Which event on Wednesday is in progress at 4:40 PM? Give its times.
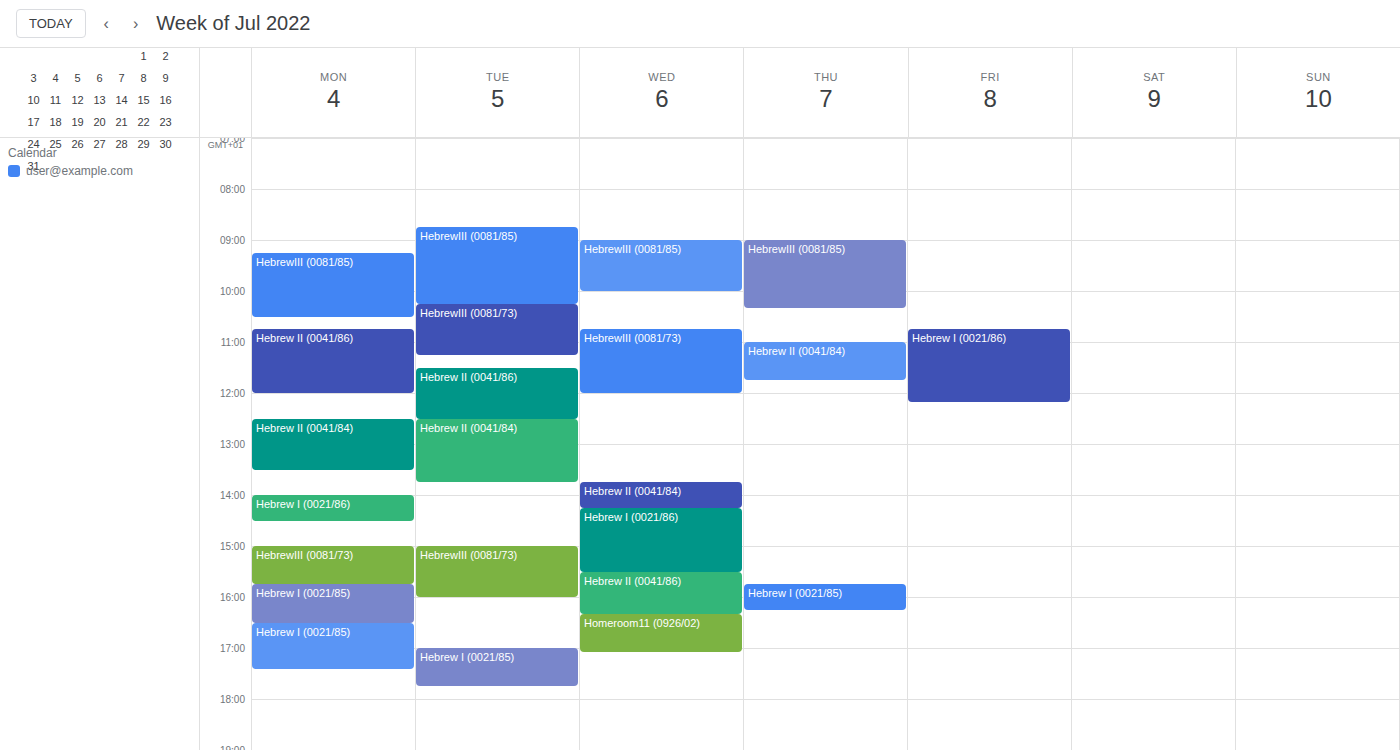
"Homeroom11 (0926/02)", 4:20 PM to 5:05 PM